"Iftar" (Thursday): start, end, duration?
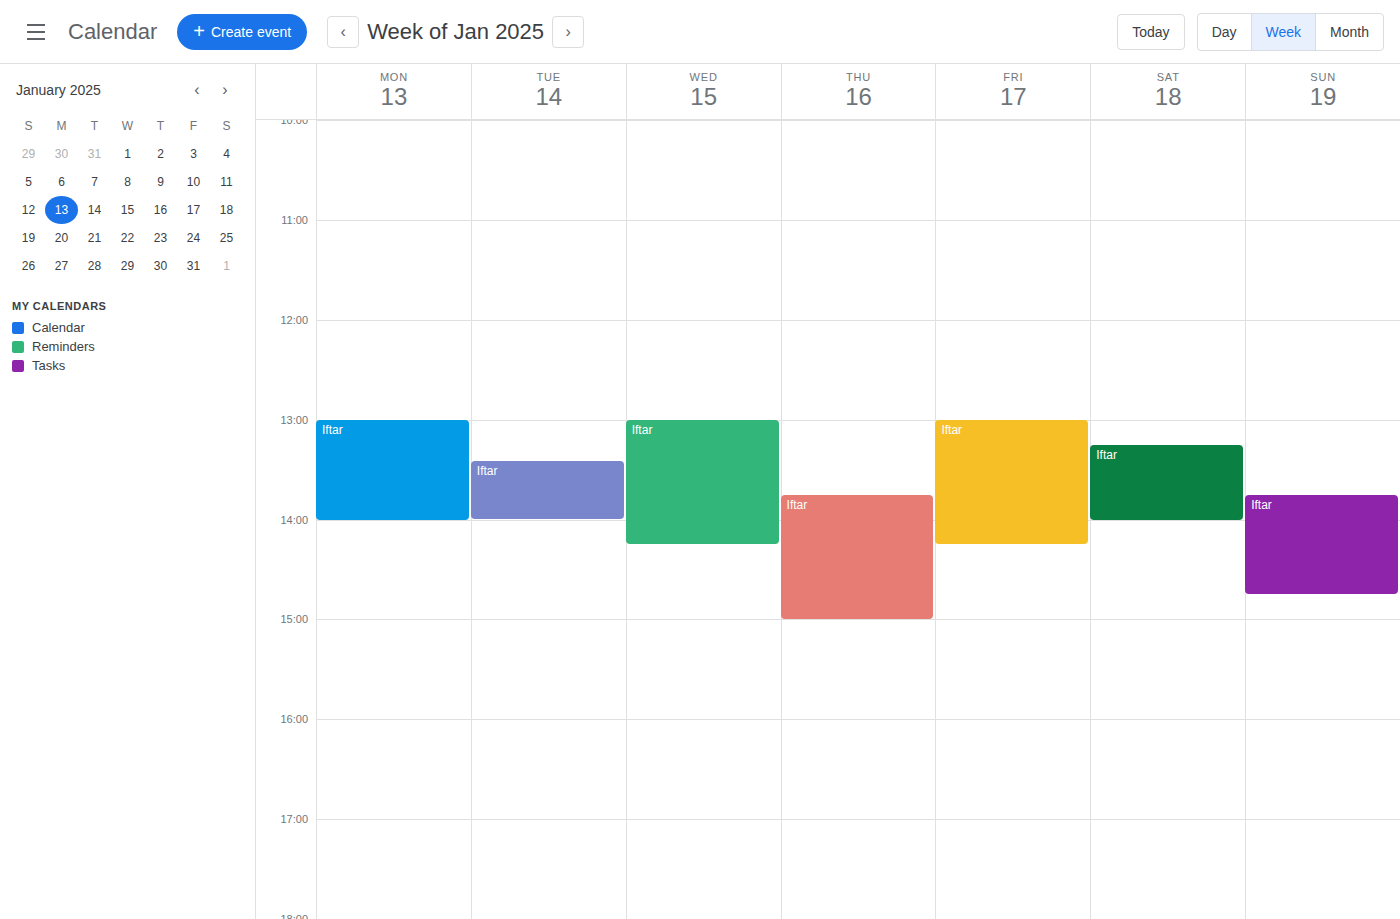
1:45 PM to 3:00 PM, 1 hour 15 minutes